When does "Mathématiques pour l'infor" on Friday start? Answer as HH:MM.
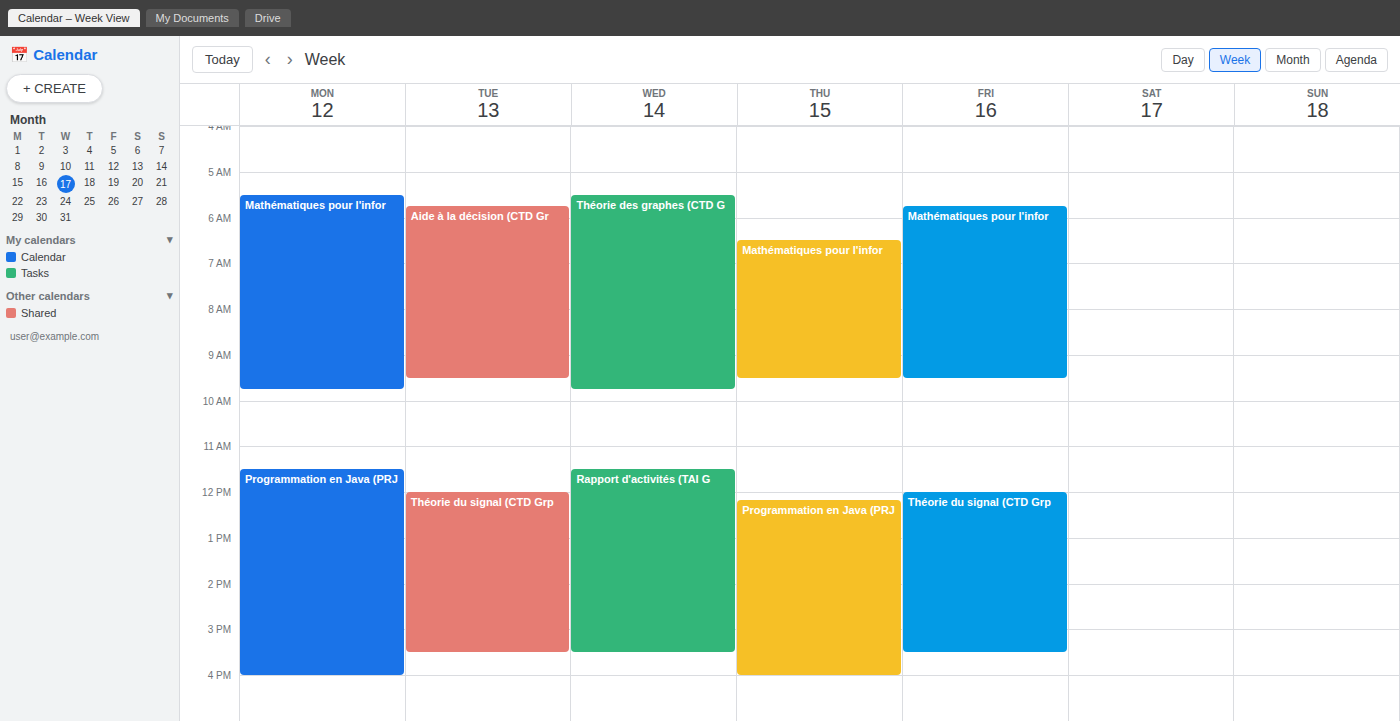
05:45